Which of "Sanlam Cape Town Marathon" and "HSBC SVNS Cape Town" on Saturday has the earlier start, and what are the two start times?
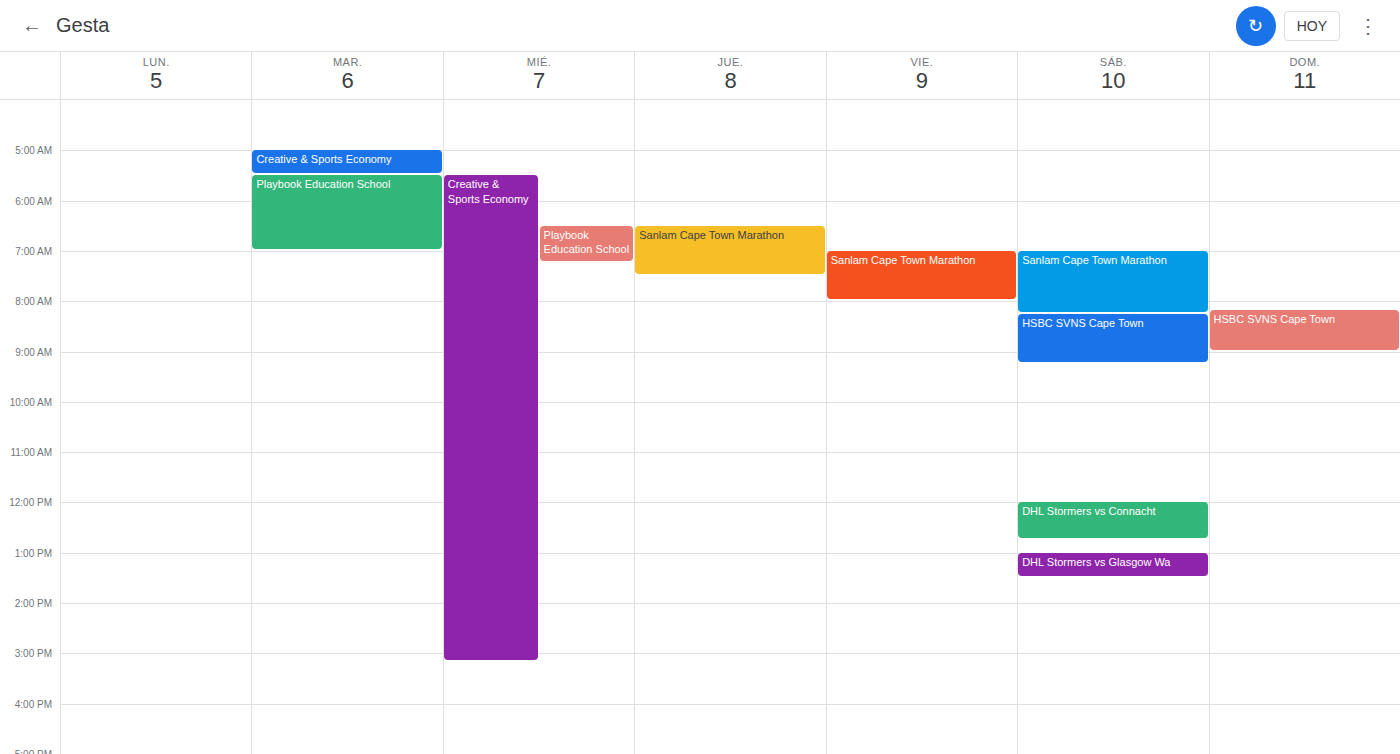
"Sanlam Cape Town Marathon" 7:00 AM; "HSBC SVNS Cape Town" 8:15 AM.